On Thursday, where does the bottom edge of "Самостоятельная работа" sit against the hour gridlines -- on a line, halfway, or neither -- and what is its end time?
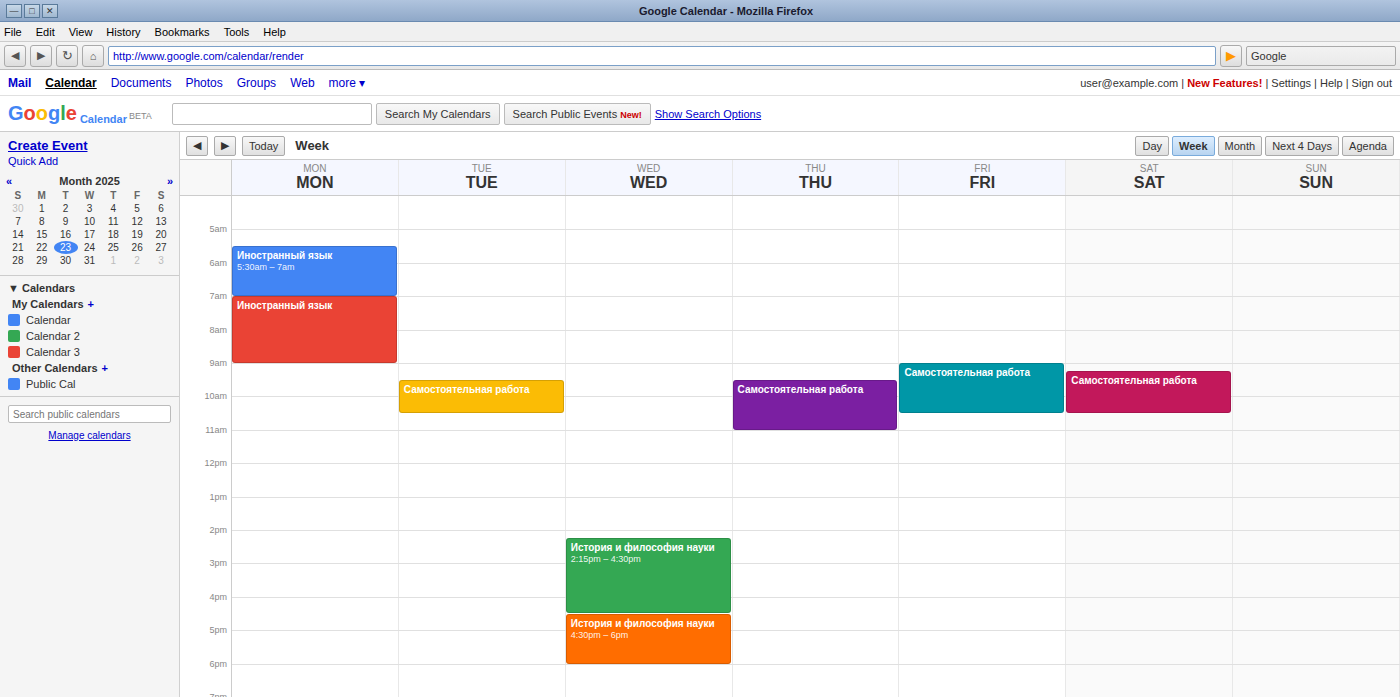
11:00 AM -- exactly on the 11 AM line.